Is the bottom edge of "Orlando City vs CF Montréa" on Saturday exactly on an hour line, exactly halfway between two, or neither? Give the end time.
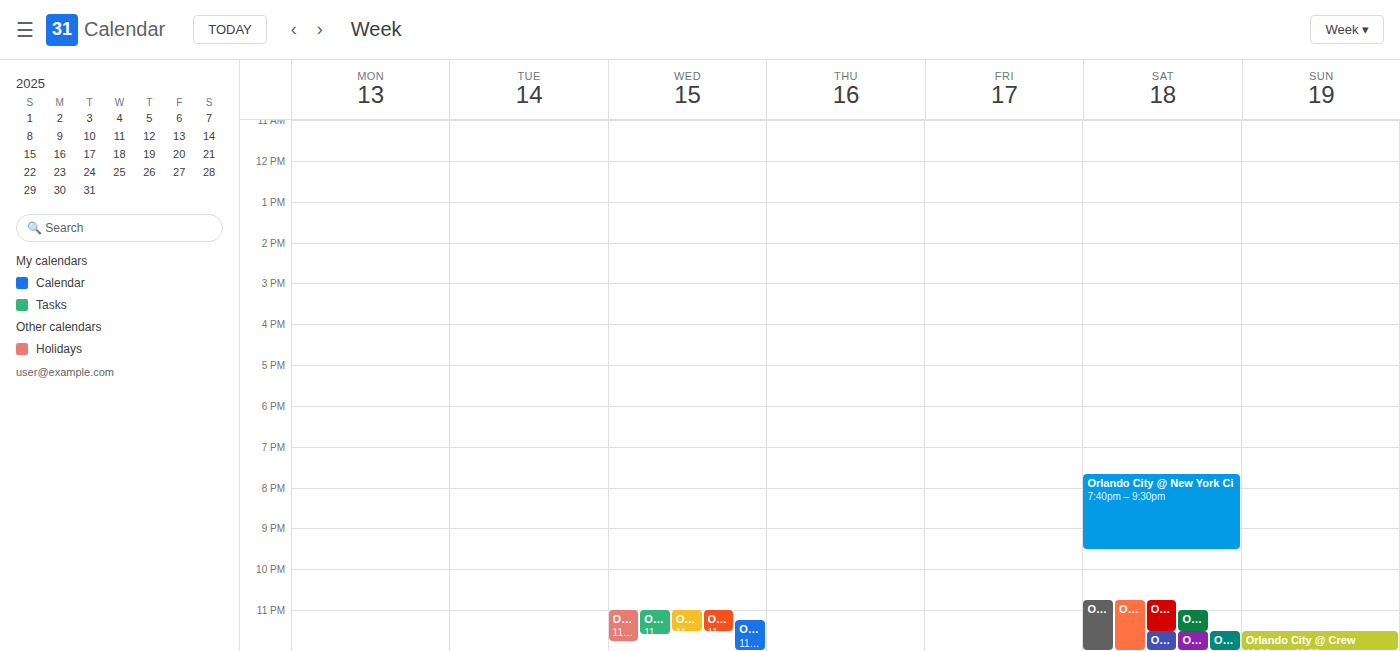
11:30 PM -- halfway between the 11 PM and 12 AM lines.